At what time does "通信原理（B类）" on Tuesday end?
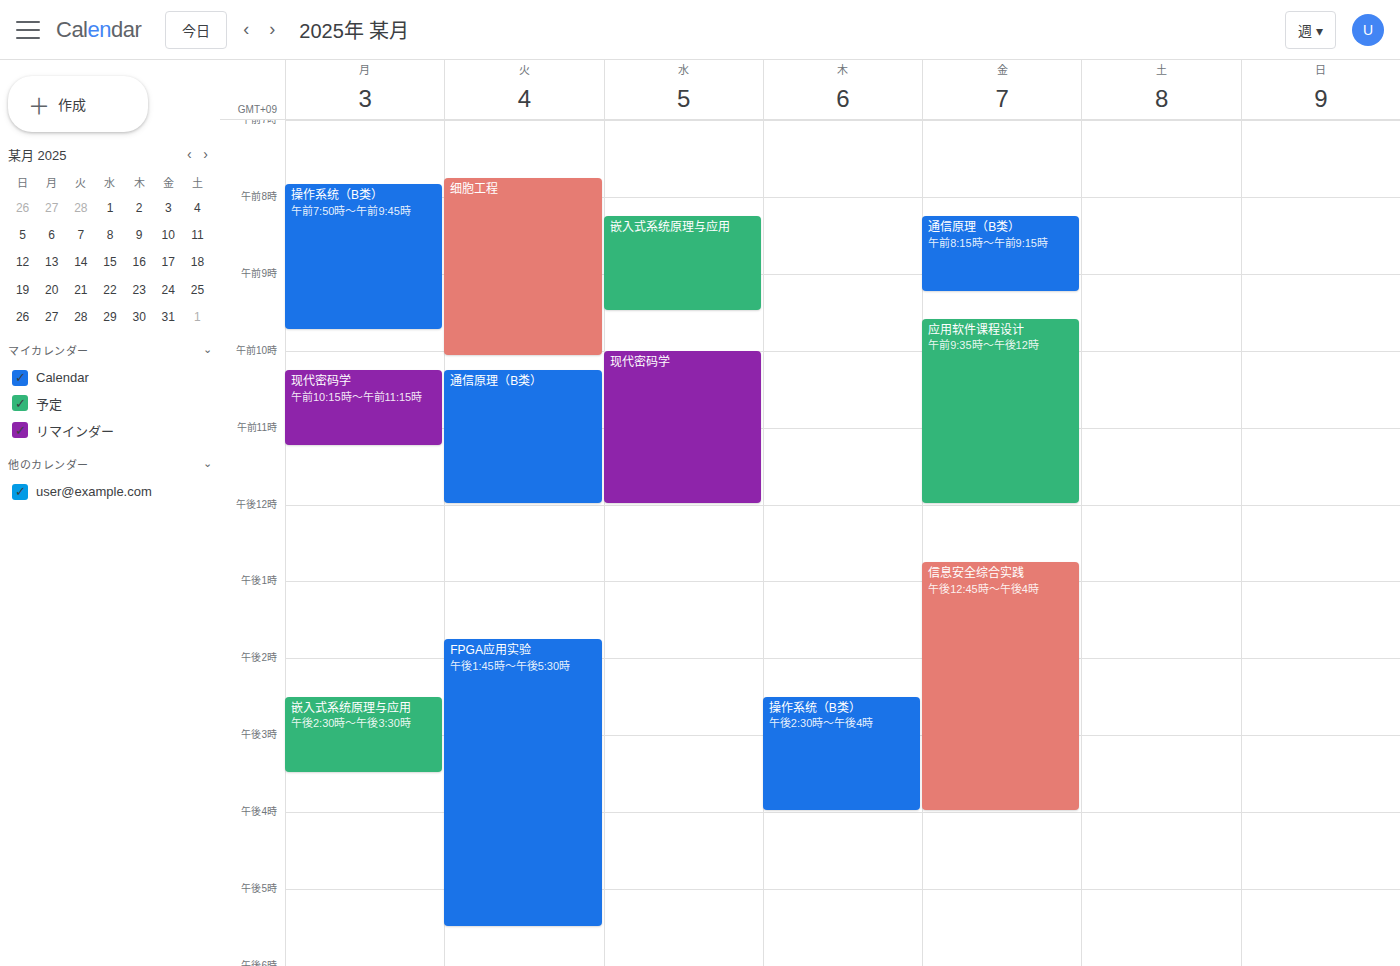
12:00 PM